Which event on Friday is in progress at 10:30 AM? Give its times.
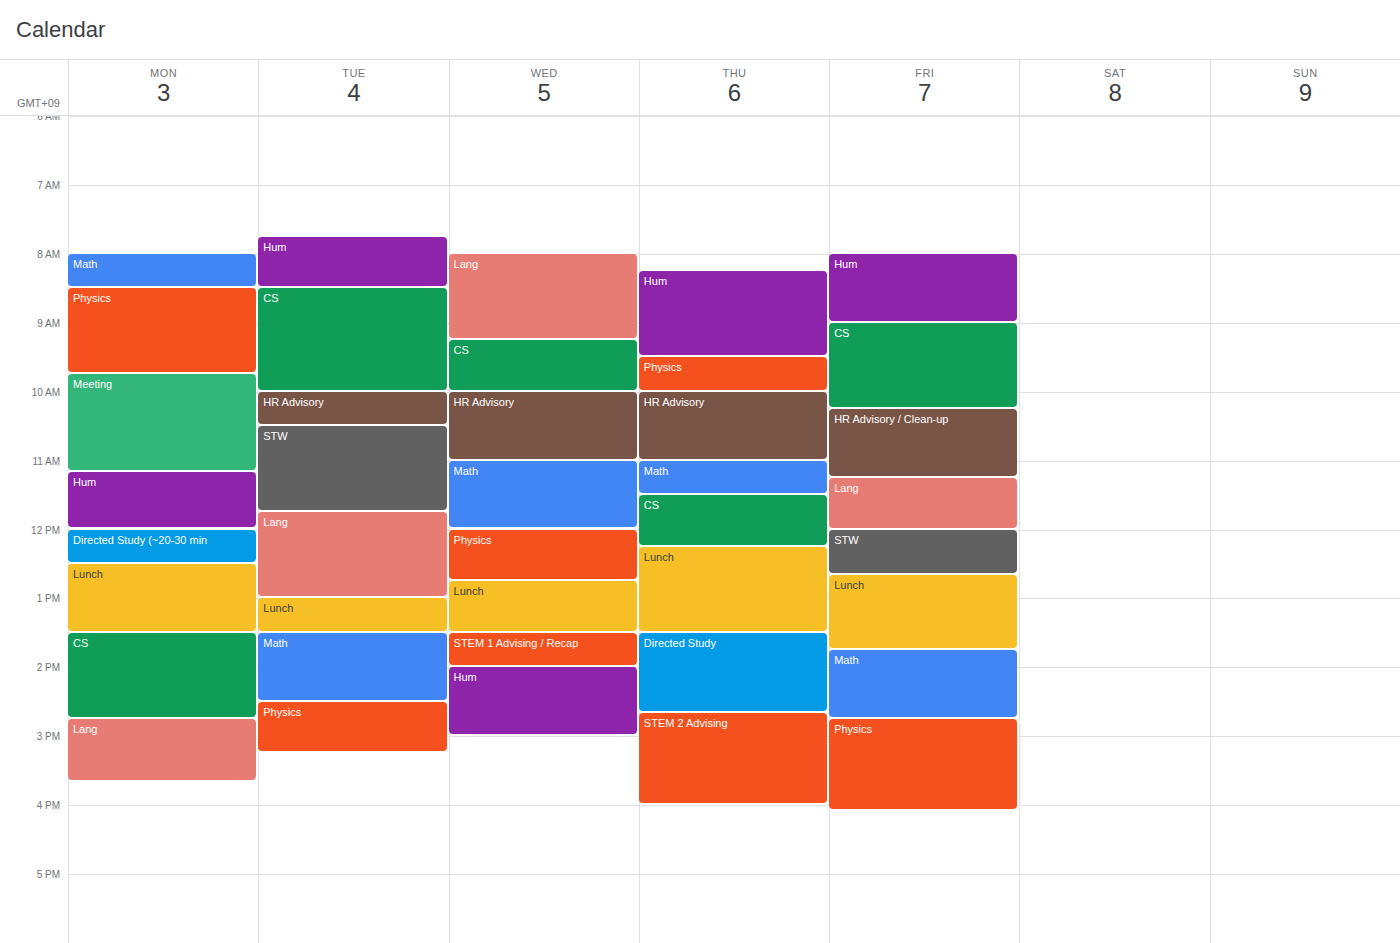
"HR Advisory / Clean-up", 10:15 AM to 11:15 AM